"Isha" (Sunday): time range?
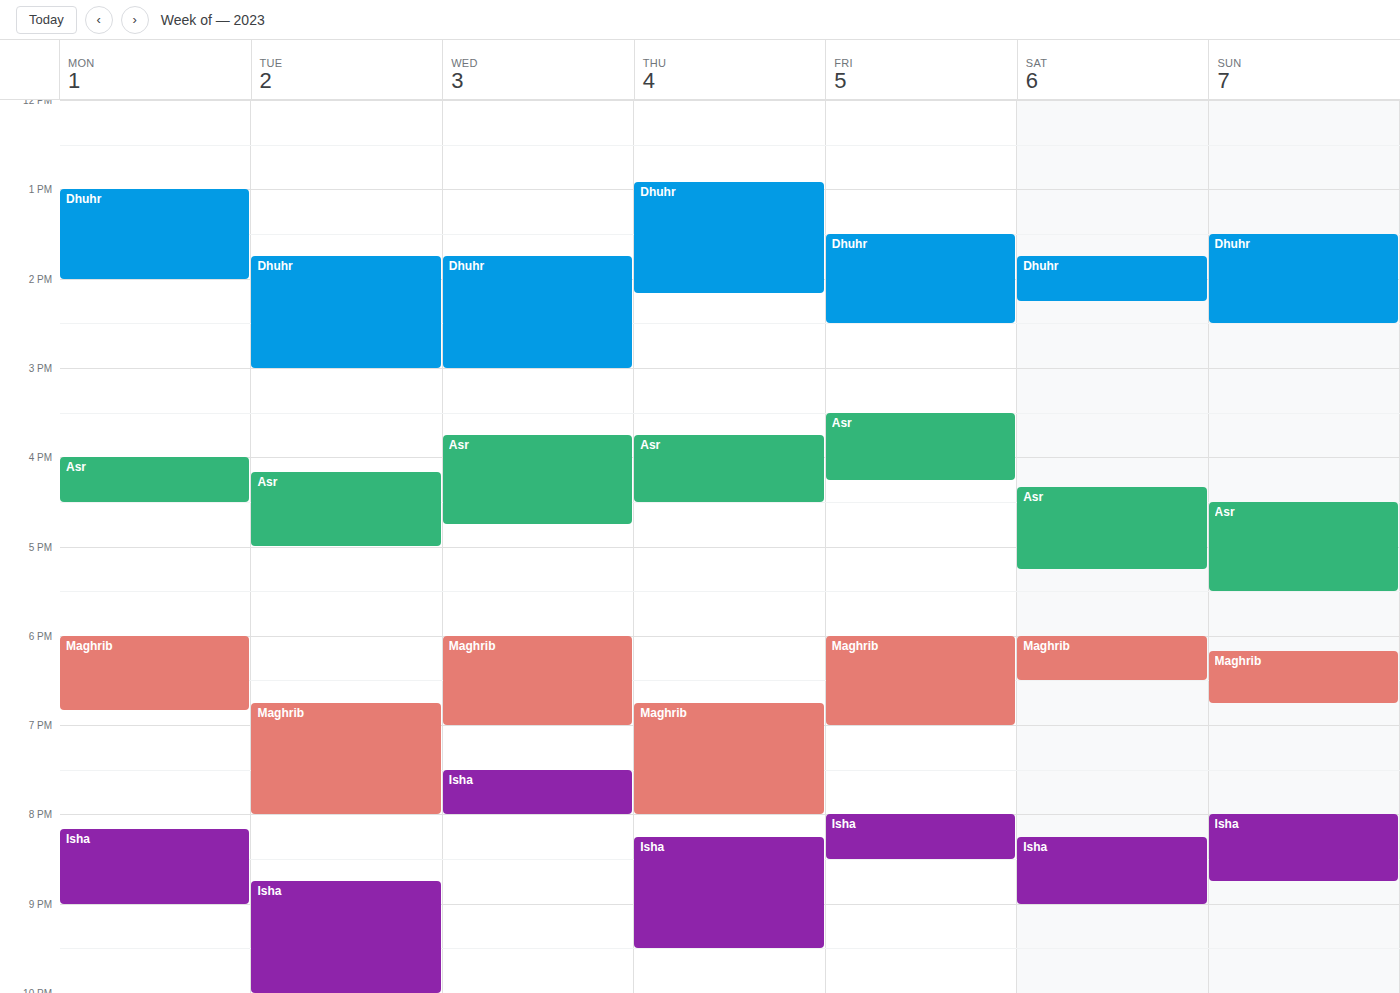
8:00 PM to 8:45 PM